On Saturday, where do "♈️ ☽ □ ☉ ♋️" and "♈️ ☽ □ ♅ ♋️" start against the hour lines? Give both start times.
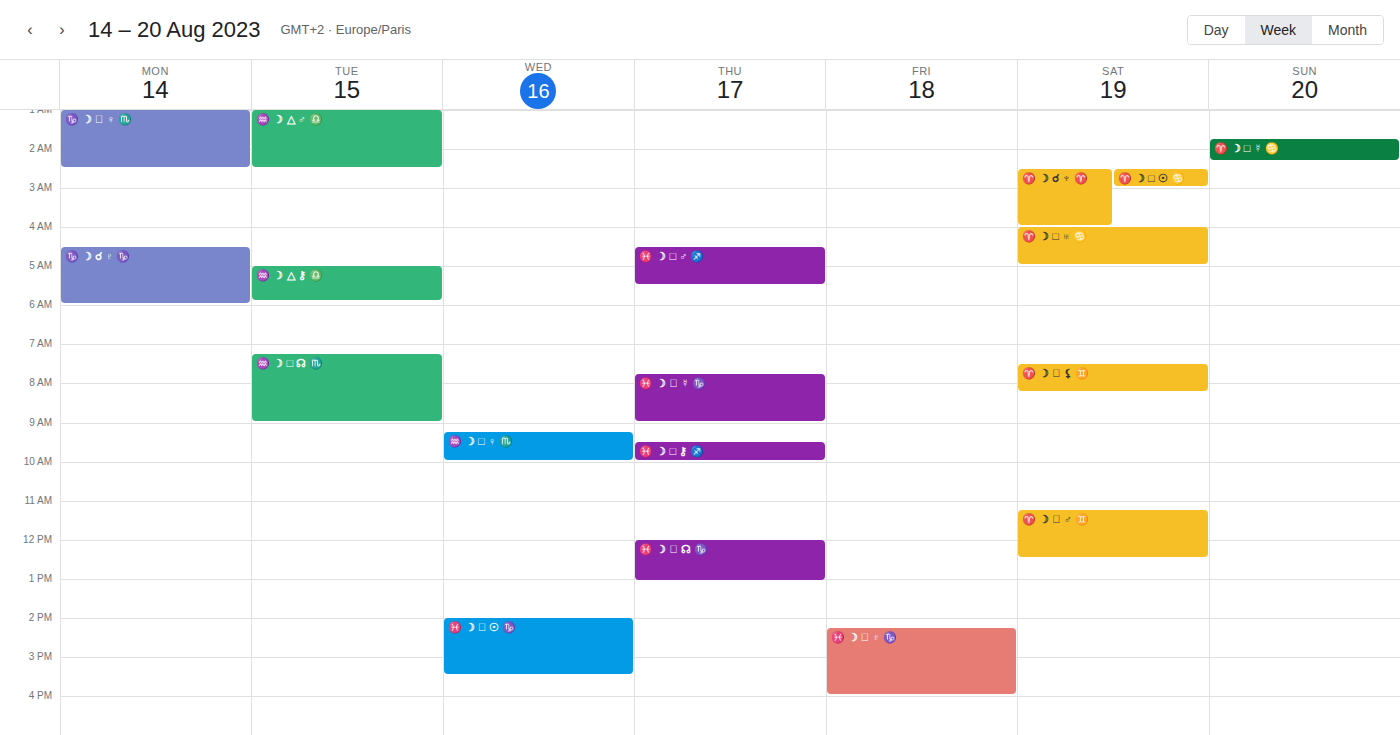
"♈️ ☽ □ ☉ ♋️": 2:30 AM, halfway between the 2 AM and 3 AM lines. "♈️ ☽ □ ♅ ♋️": 4:00 AM, exactly on the 4 AM line.